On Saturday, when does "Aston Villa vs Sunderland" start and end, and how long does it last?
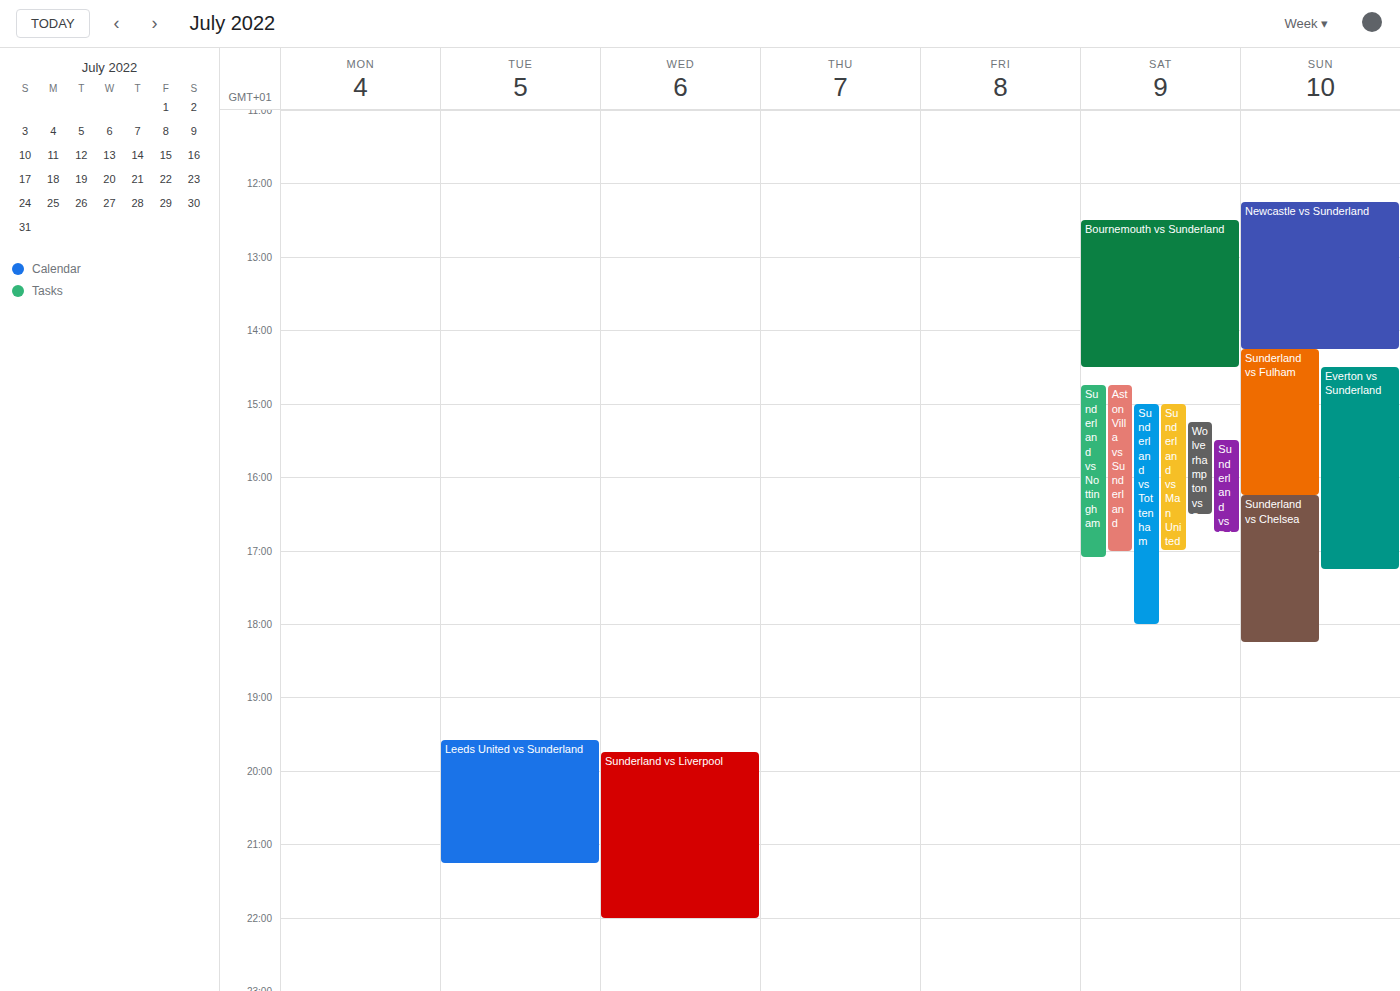
14:45 to 17:00, 2 hours 15 minutes